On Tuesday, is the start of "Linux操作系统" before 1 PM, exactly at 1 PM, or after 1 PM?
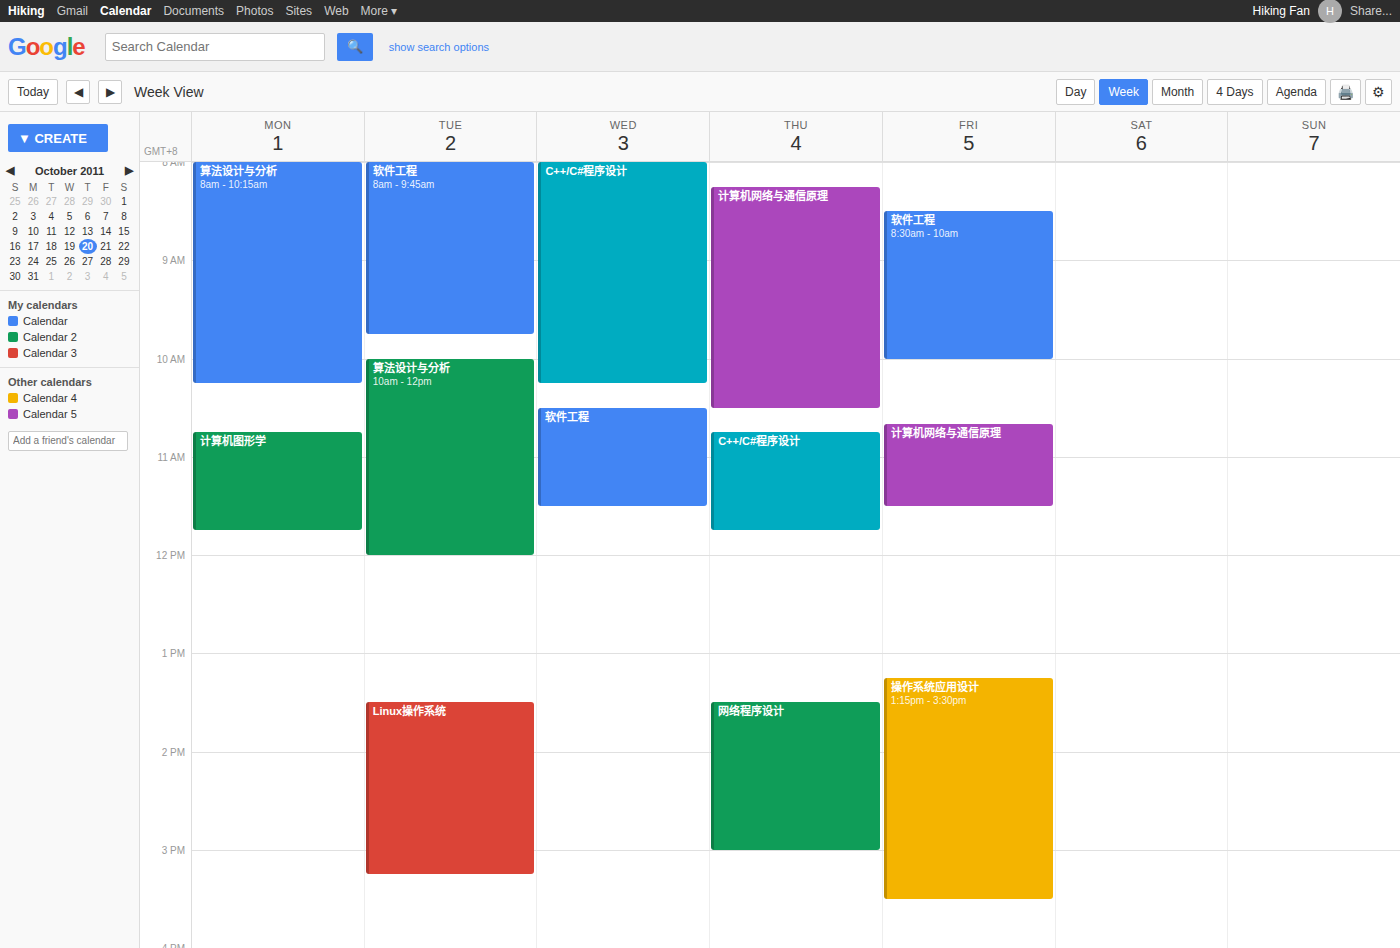
1:30 PM -- after 1 PM, 30 minutes below the 1 PM line.